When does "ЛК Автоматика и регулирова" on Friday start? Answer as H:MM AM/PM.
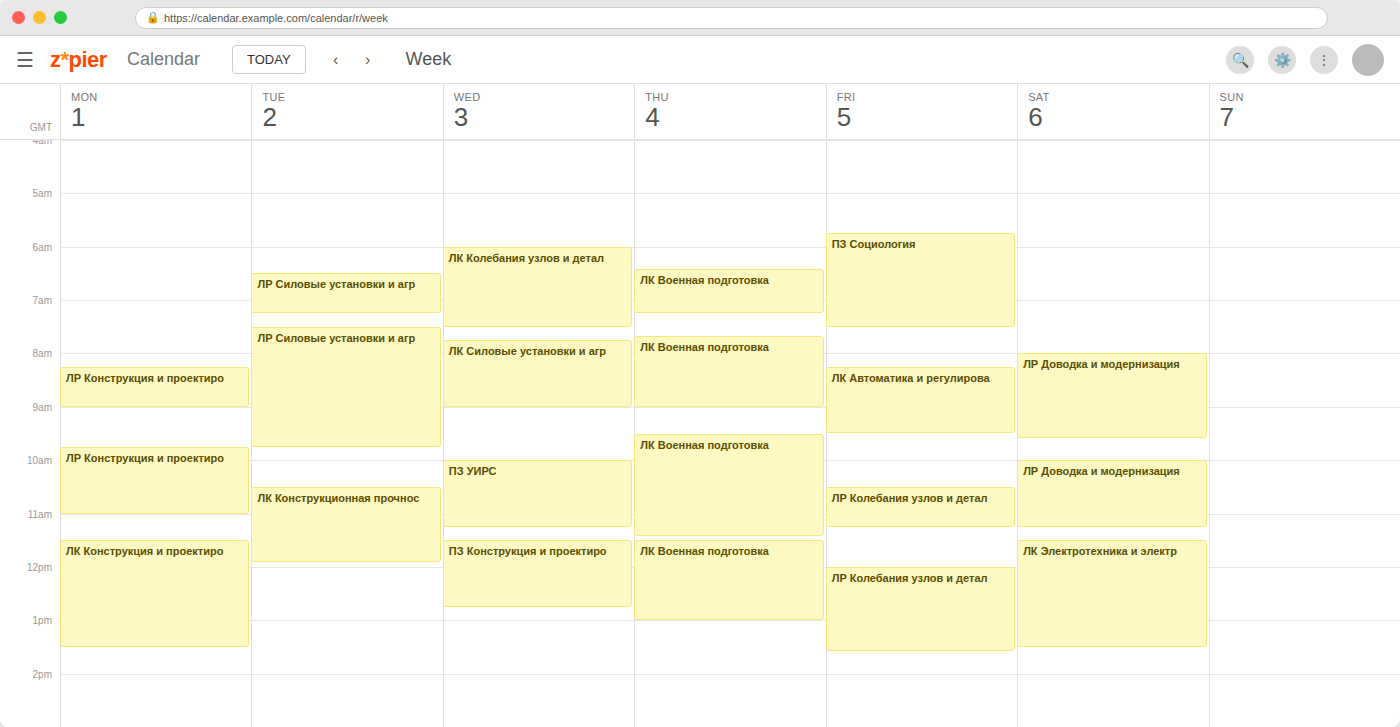
8:15 AM